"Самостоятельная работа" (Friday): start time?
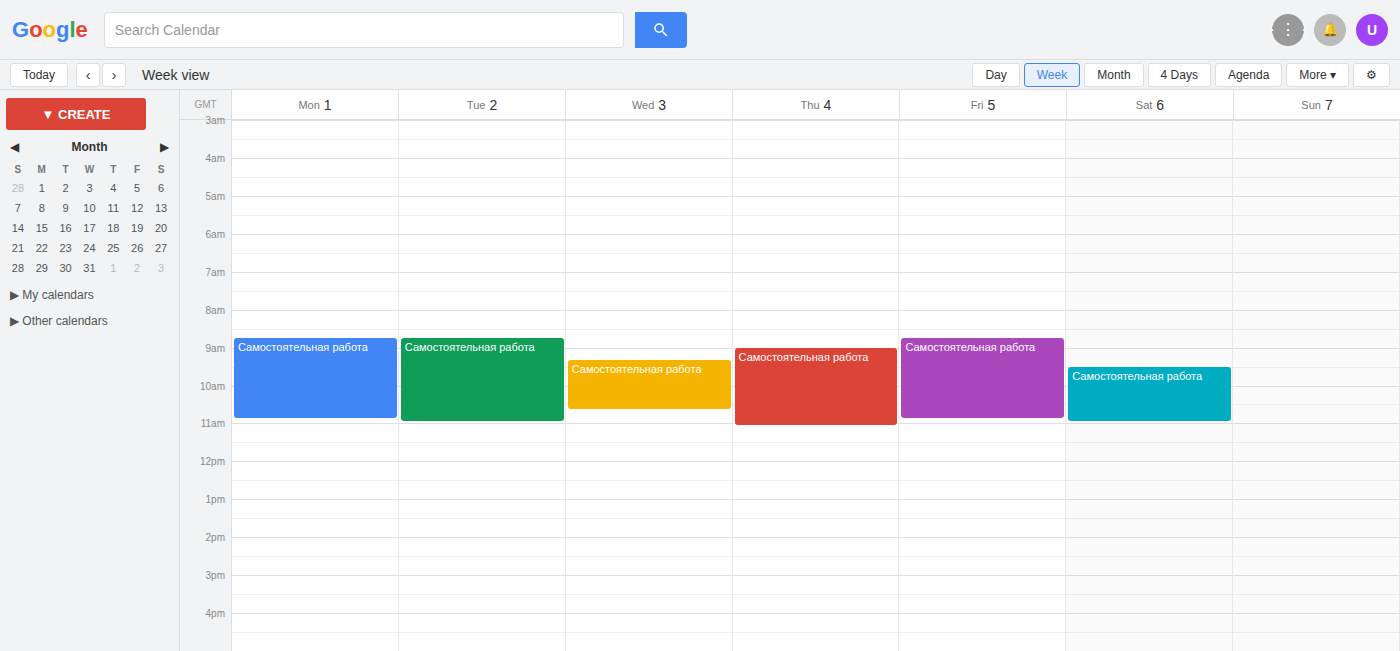
8:45 AM